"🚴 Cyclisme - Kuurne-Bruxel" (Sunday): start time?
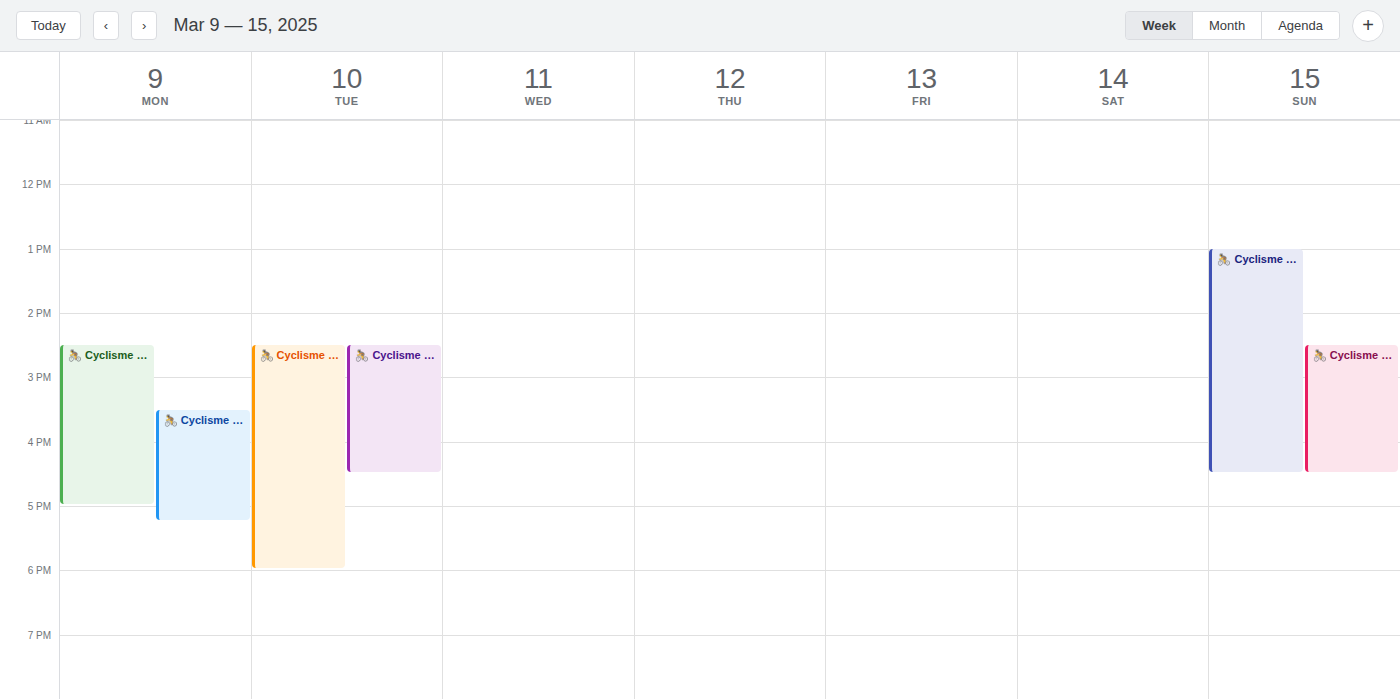
1:00 PM